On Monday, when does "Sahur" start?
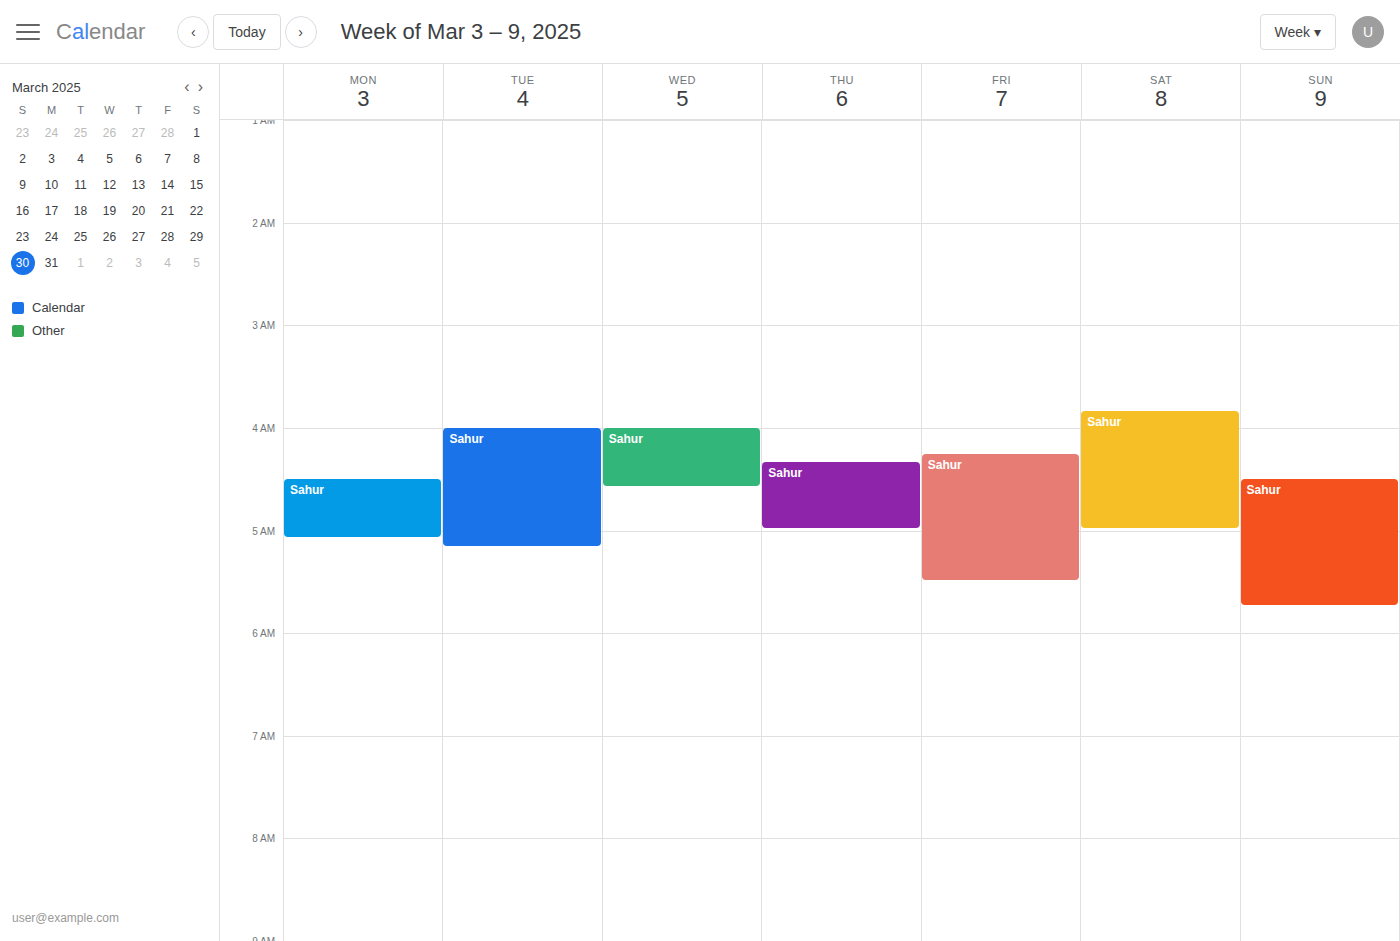
4:30 AM